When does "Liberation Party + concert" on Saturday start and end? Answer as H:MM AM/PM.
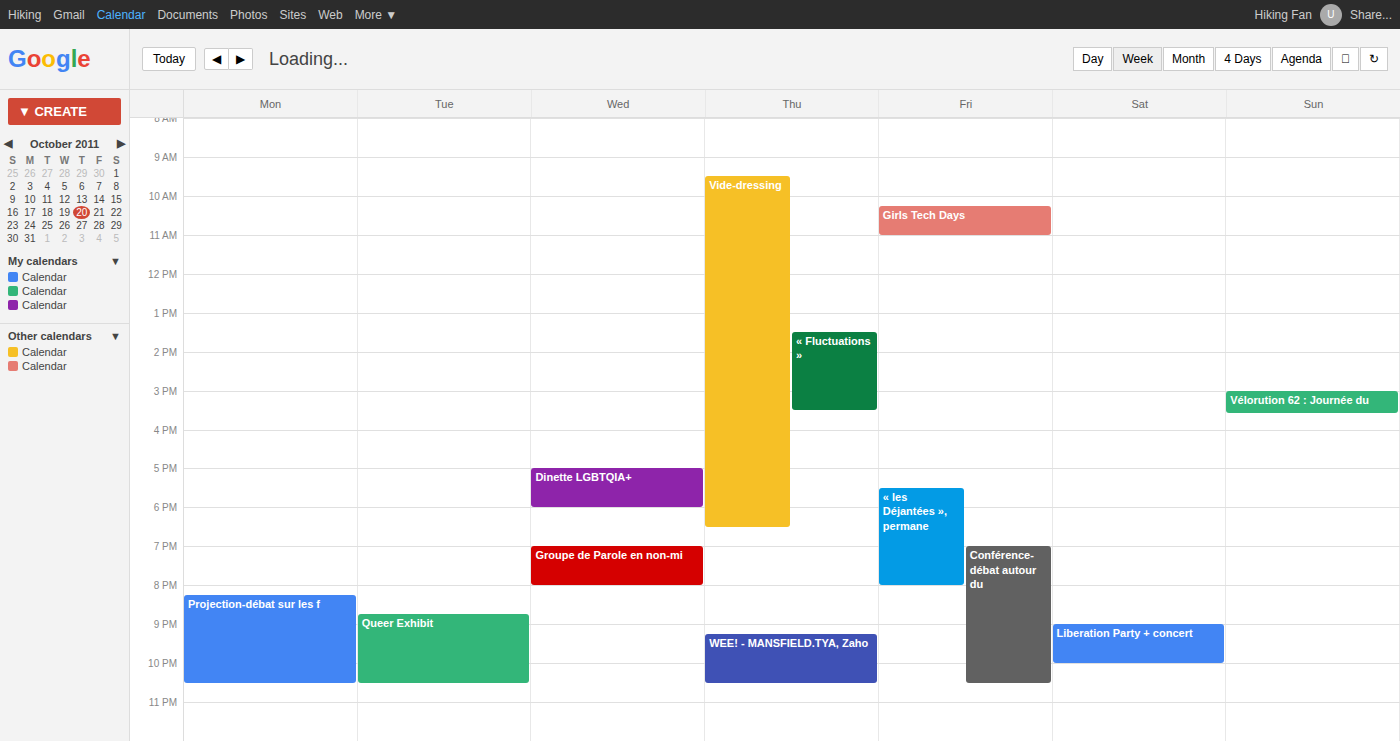
9:00 PM to 10:00 PM